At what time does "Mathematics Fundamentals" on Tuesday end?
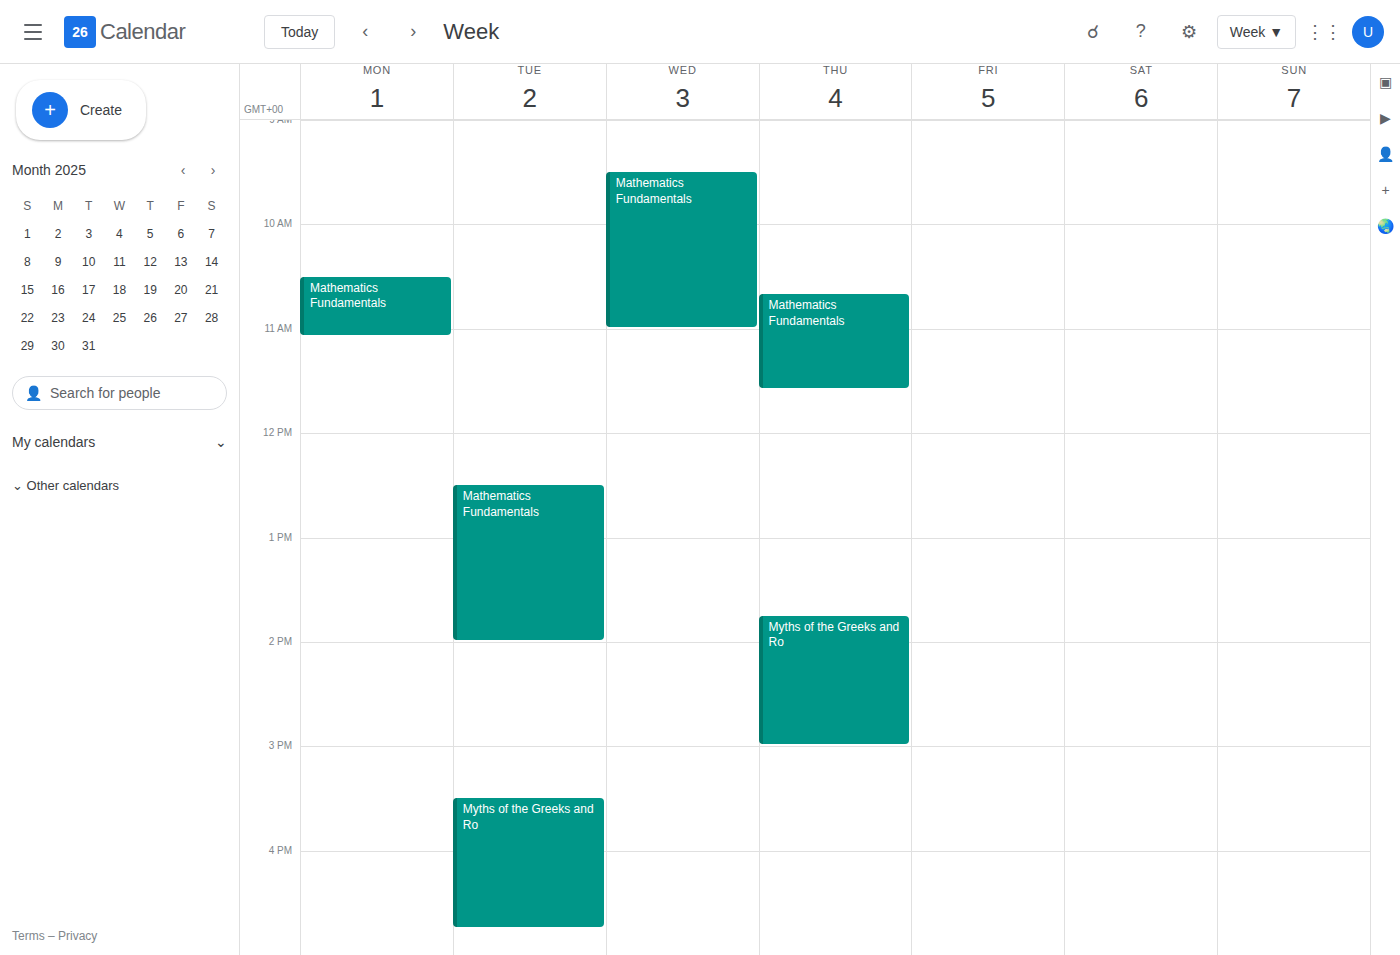
2:00 PM